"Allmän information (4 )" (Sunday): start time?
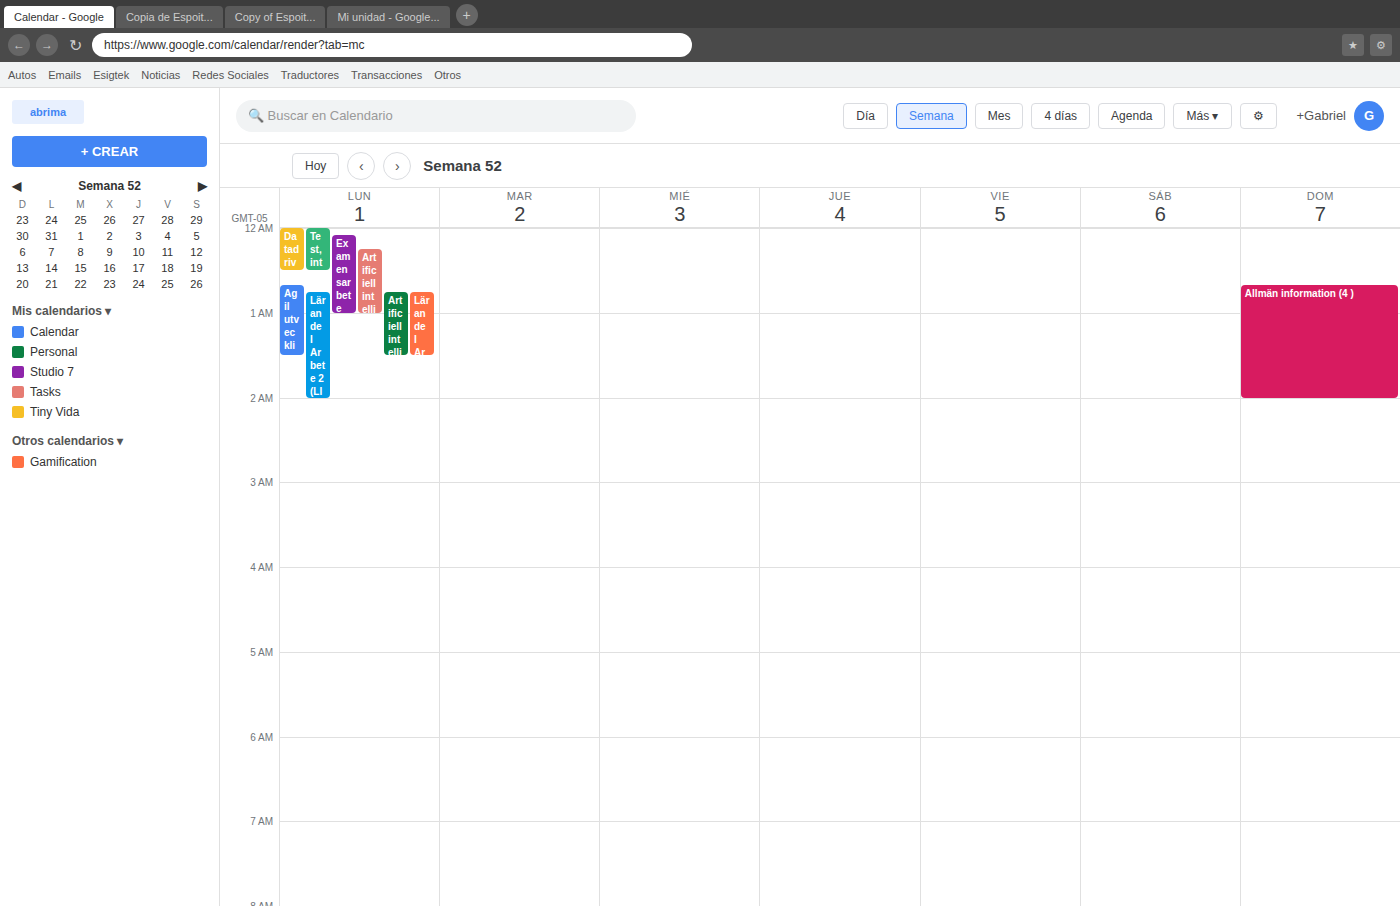
12:40 AM